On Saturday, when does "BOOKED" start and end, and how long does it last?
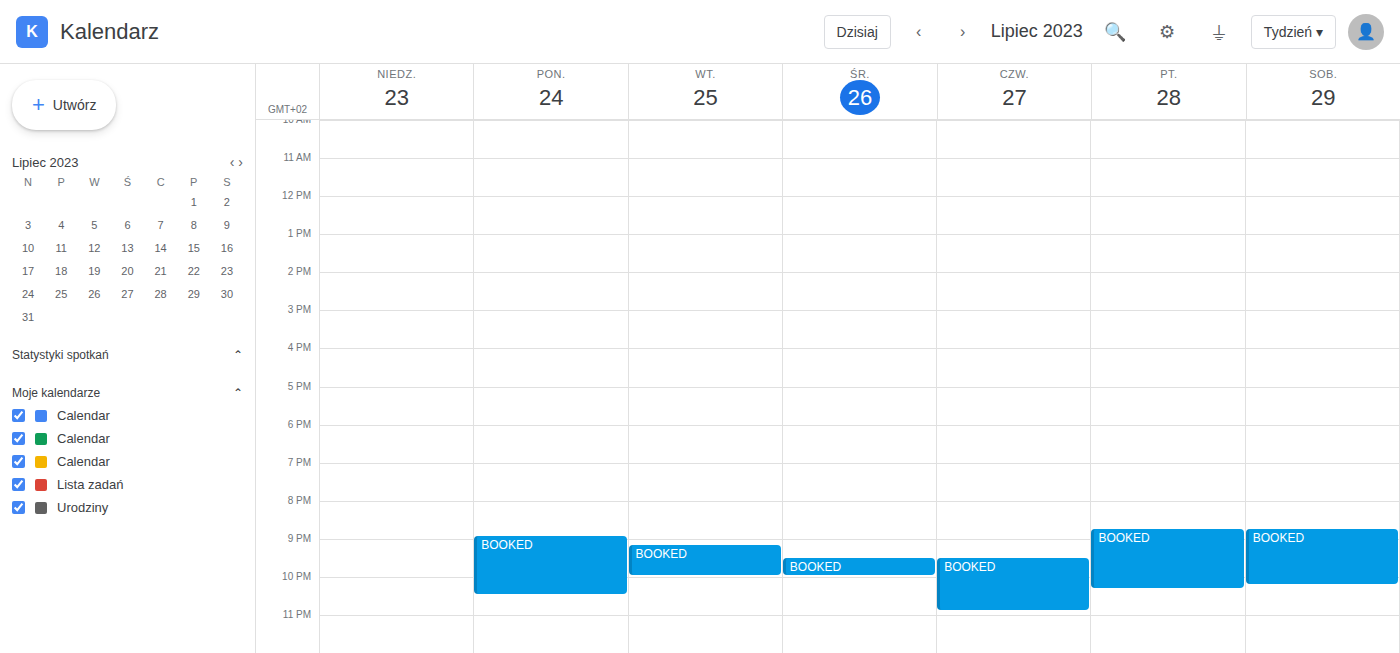
20:45 to 22:15, 1 hour 30 minutes